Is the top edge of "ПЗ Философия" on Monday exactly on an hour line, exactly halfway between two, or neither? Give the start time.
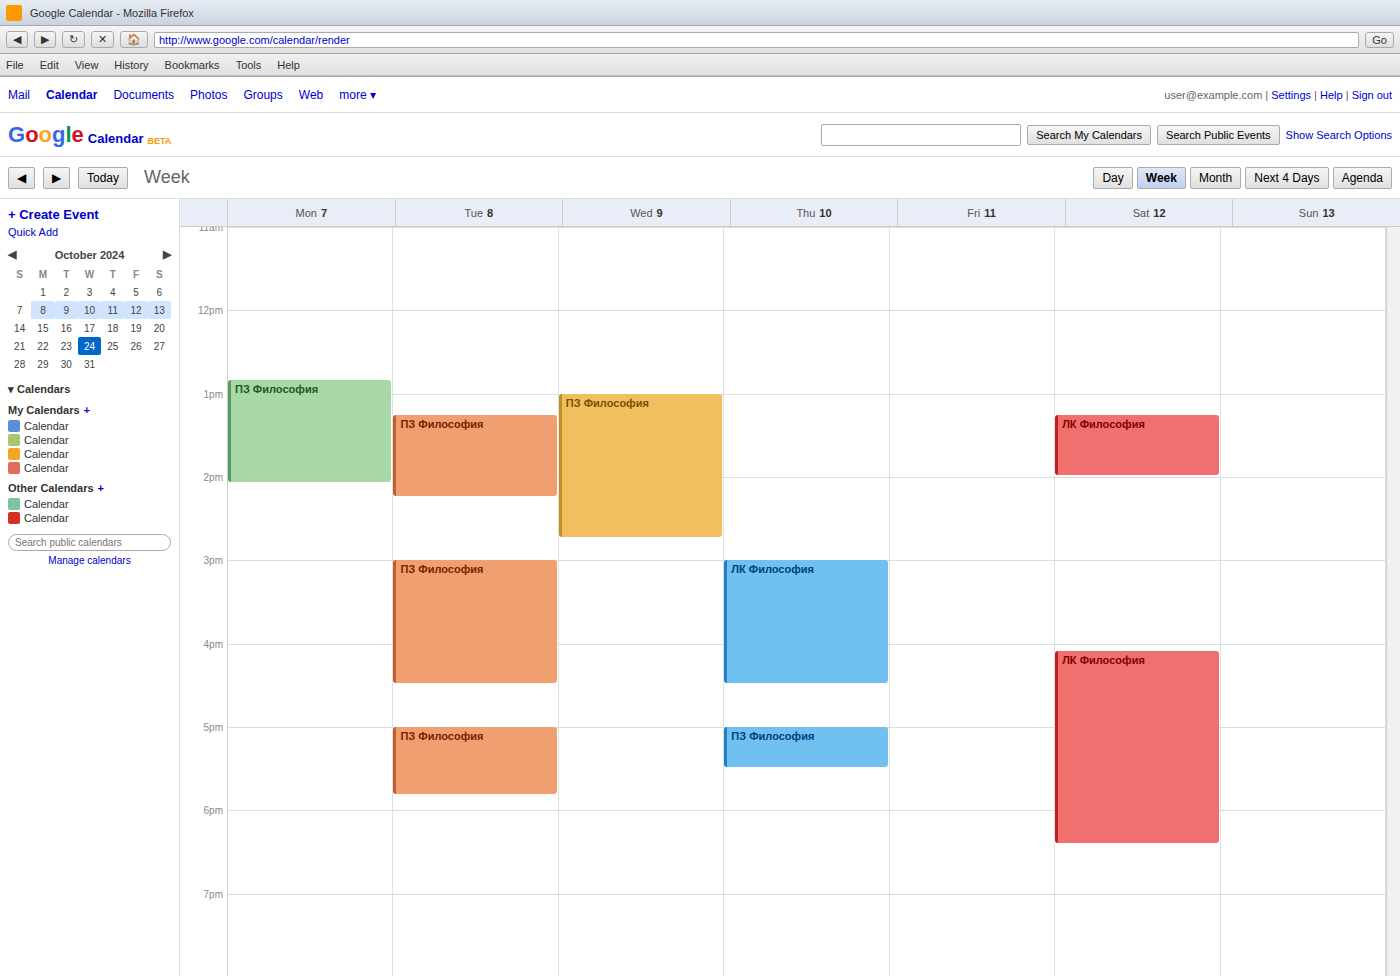
12:50 PM -- neither: 50 minutes below the 12 PM line and 10 minutes above the 1 PM line.